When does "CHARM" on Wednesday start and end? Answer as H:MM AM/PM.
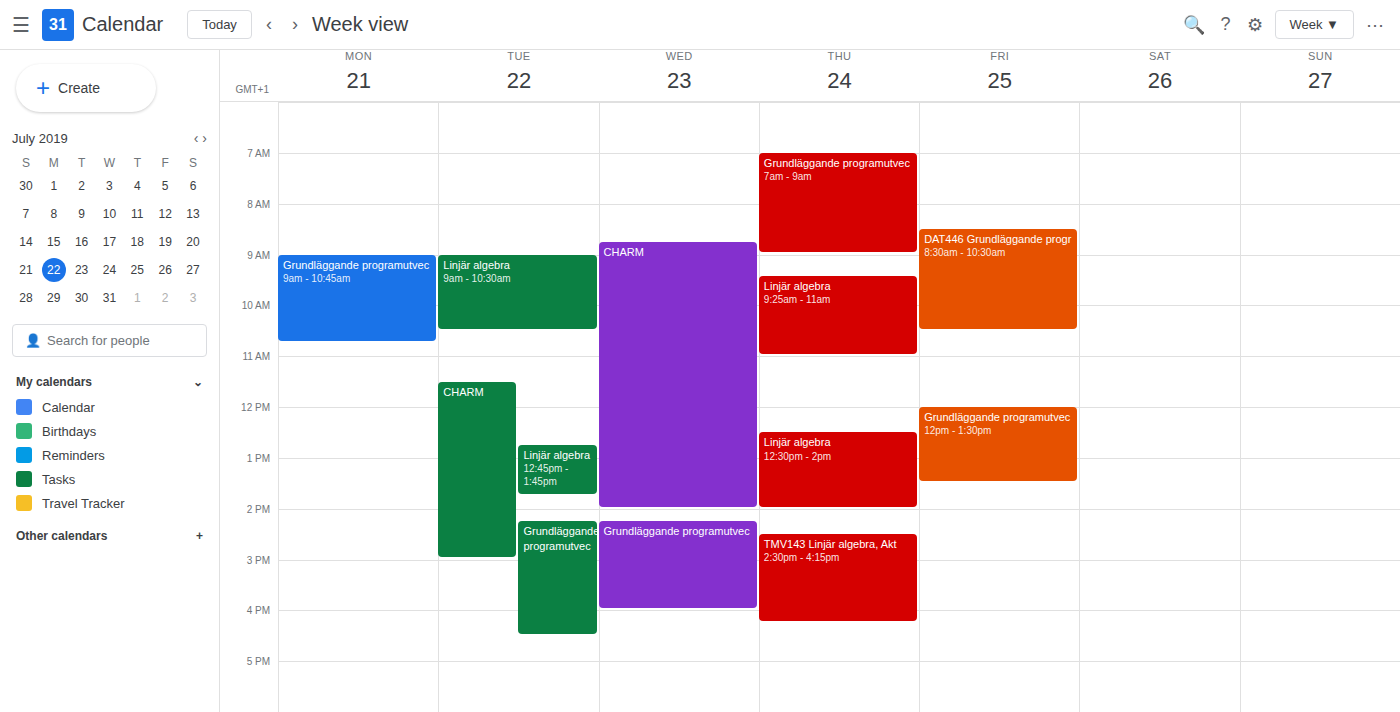
8:45 AM to 2:00 PM